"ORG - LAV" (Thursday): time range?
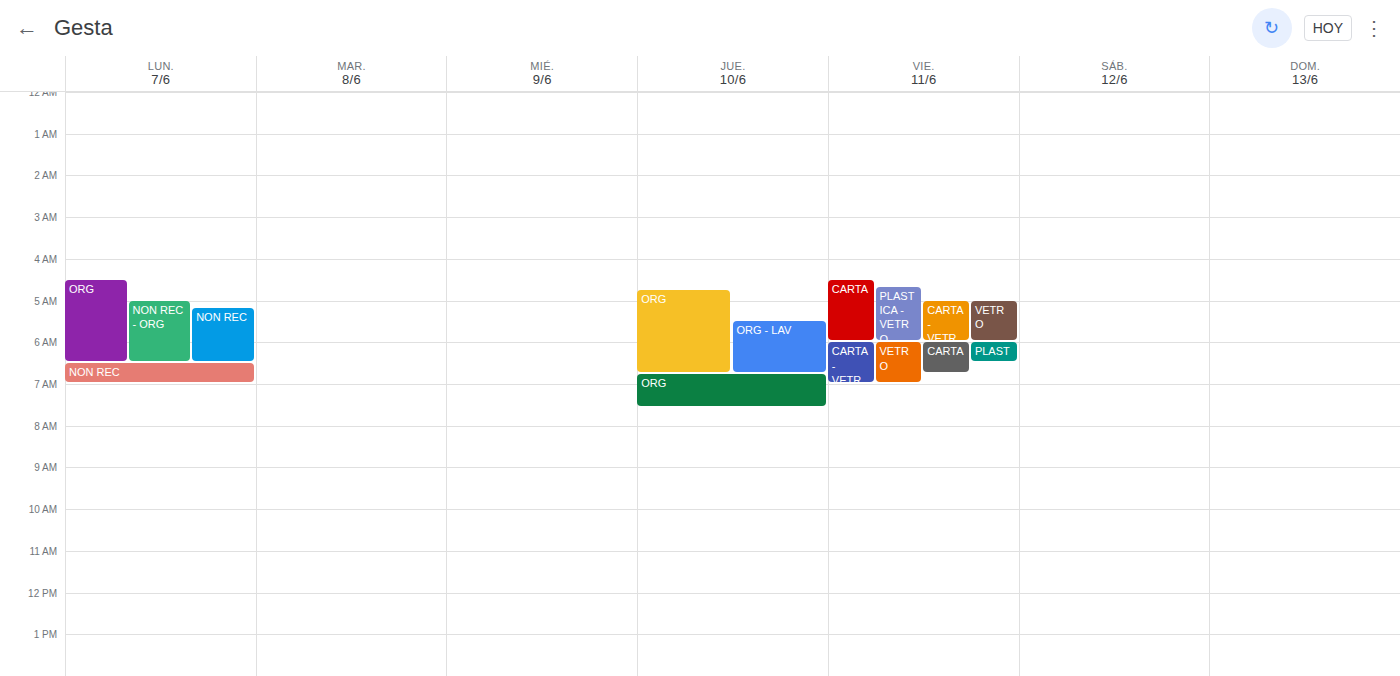
05:30 to 06:45